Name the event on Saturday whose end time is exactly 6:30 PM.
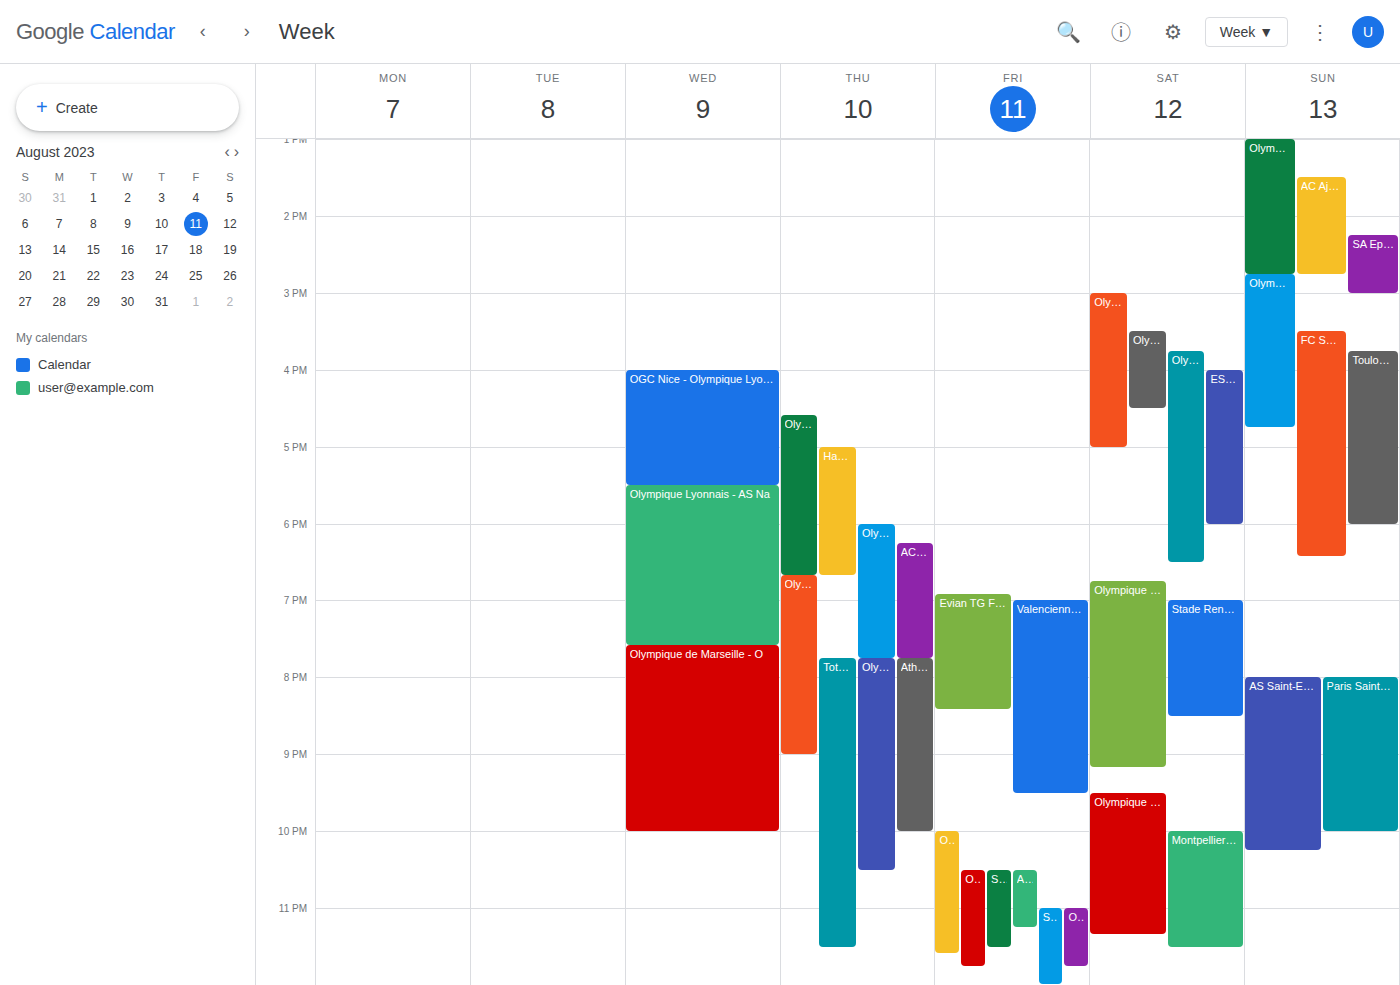
"Olympique Lyonnais - Montp"